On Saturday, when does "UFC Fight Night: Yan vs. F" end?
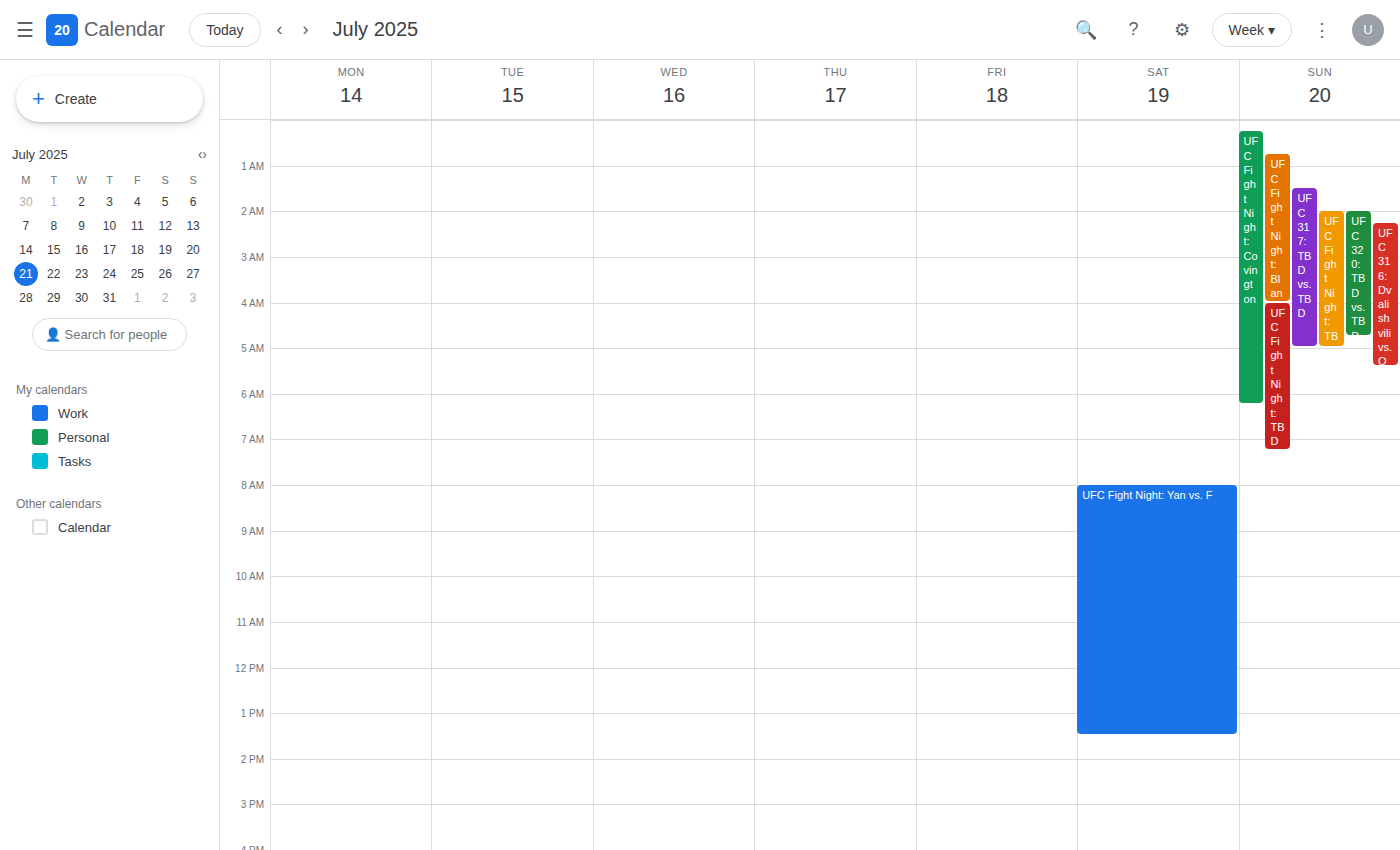
13:30